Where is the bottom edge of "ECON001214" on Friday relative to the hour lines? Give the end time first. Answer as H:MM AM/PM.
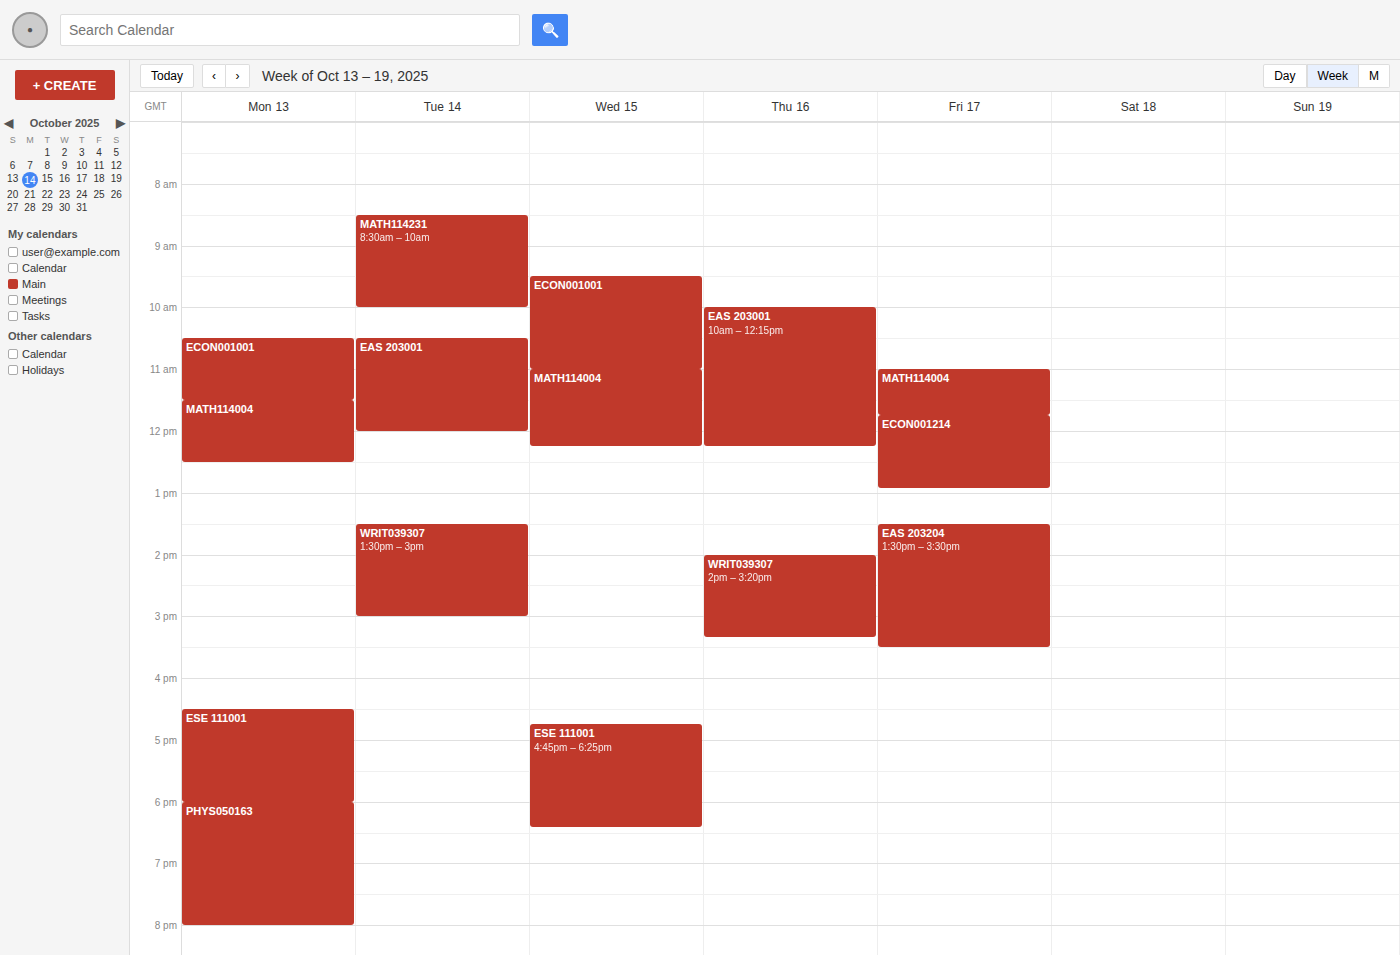
12:55 PM -- neither: 55 minutes below the 12 PM line and 5 minutes above the 1 PM line.